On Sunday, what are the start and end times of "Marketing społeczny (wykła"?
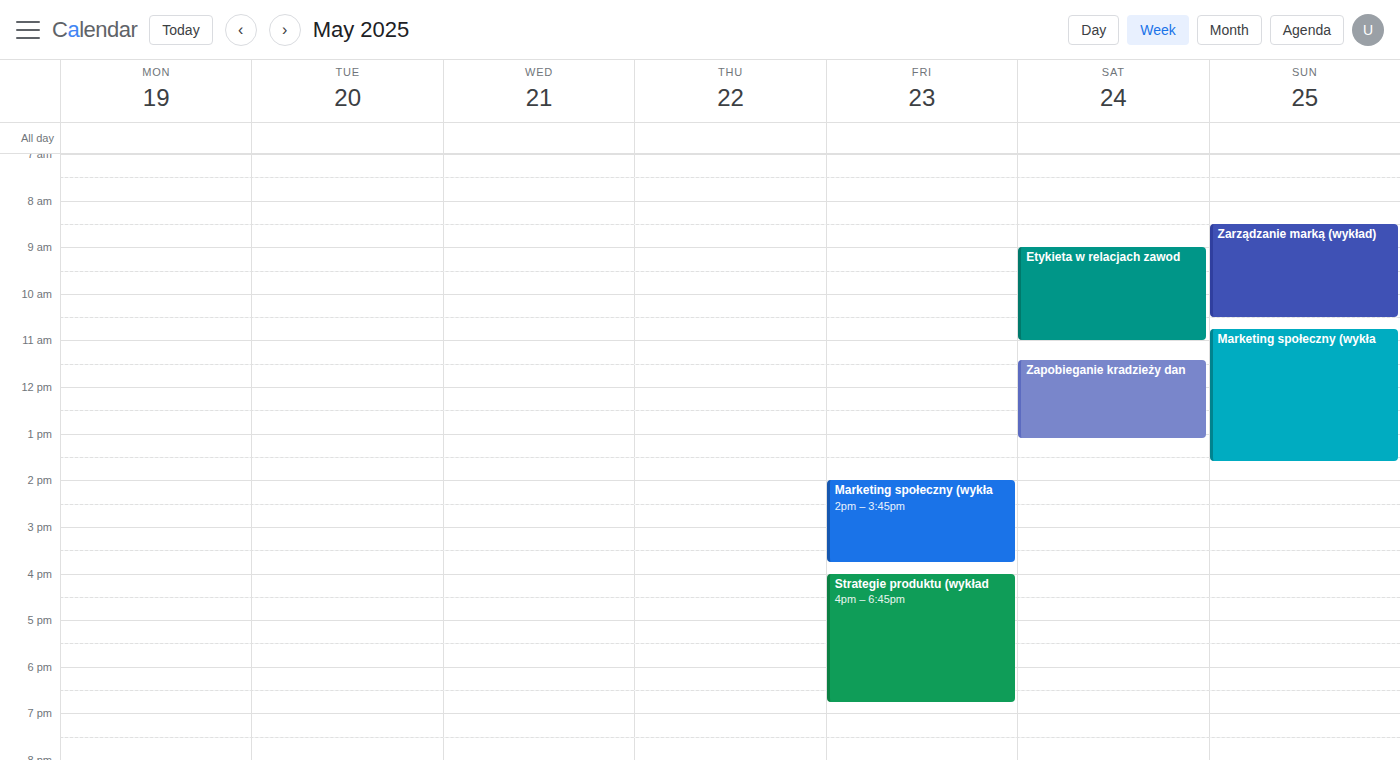
10:45 AM to 1:35 PM